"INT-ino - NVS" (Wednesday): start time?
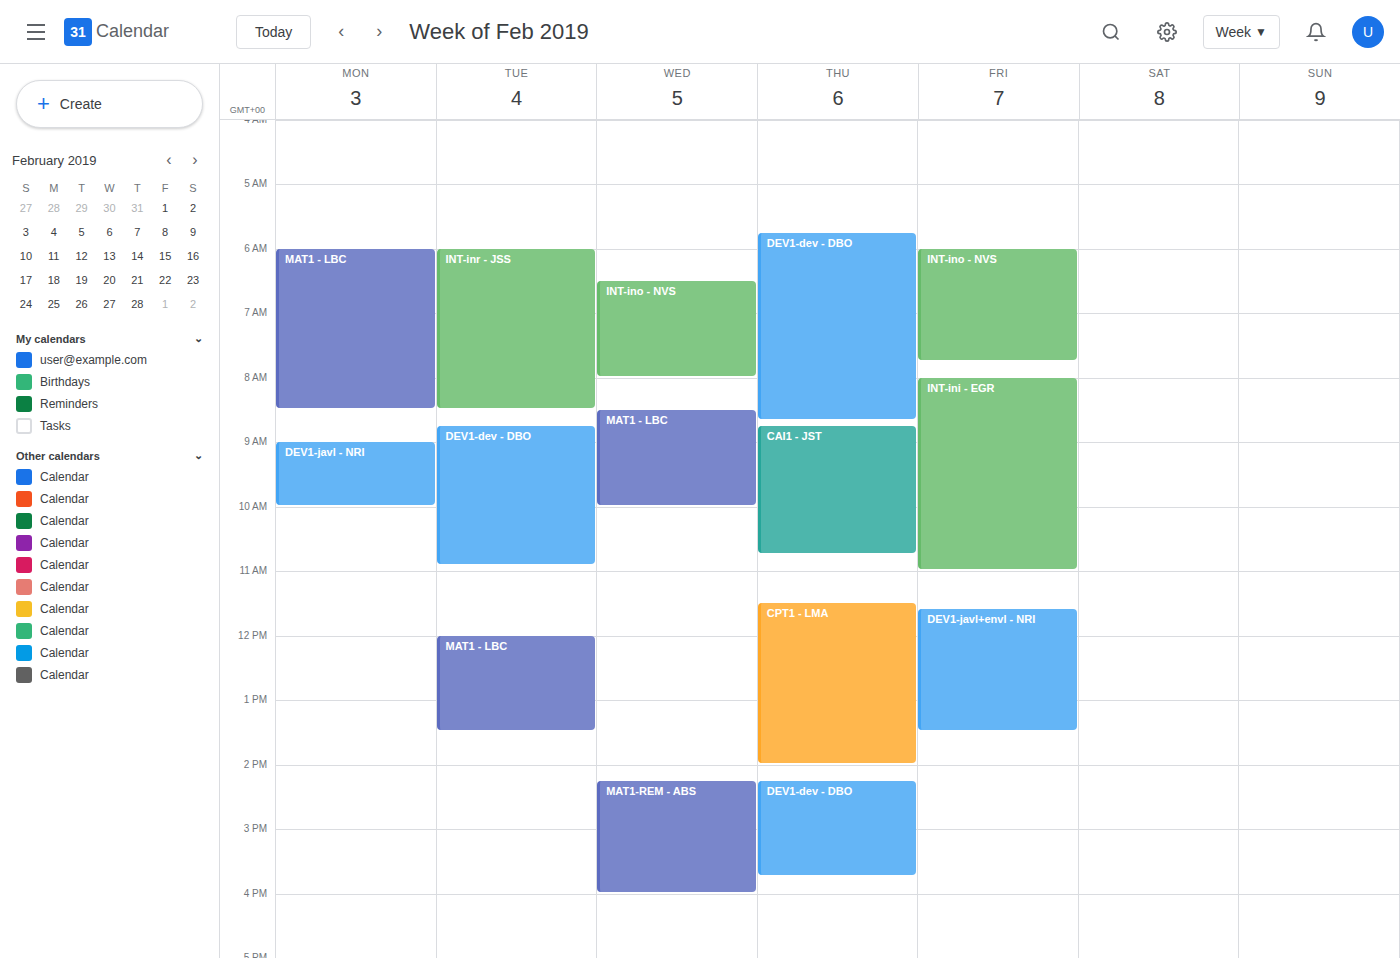
6:30 AM